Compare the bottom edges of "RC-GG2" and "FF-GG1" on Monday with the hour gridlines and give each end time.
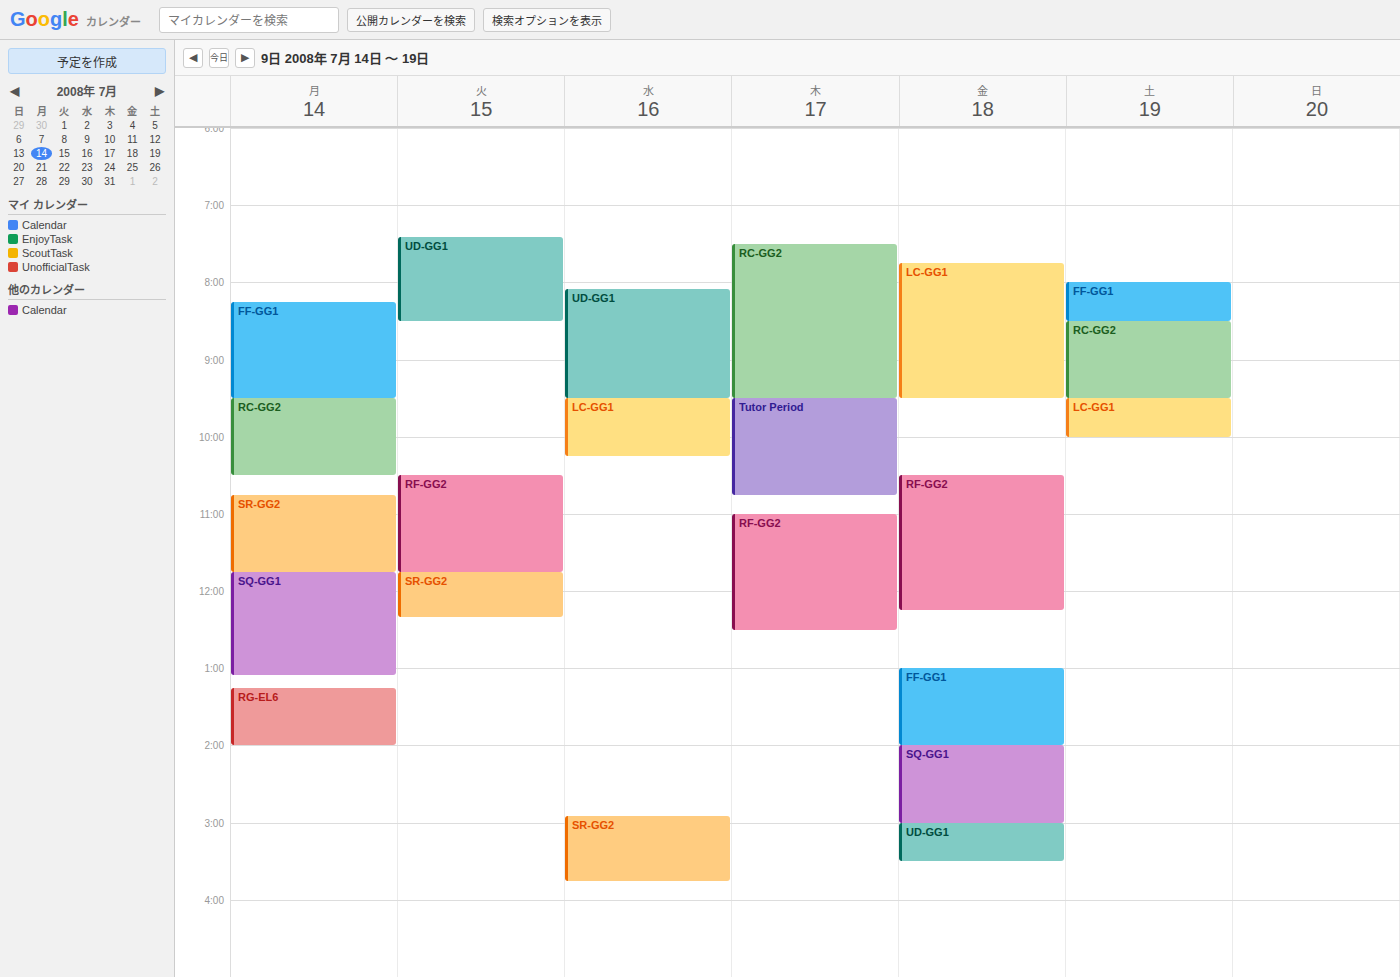
"RC-GG2": 10:30 AM, halfway between the 10 AM and 11 AM lines. "FF-GG1": 9:30 AM, halfway between the 9 AM and 10 AM lines.